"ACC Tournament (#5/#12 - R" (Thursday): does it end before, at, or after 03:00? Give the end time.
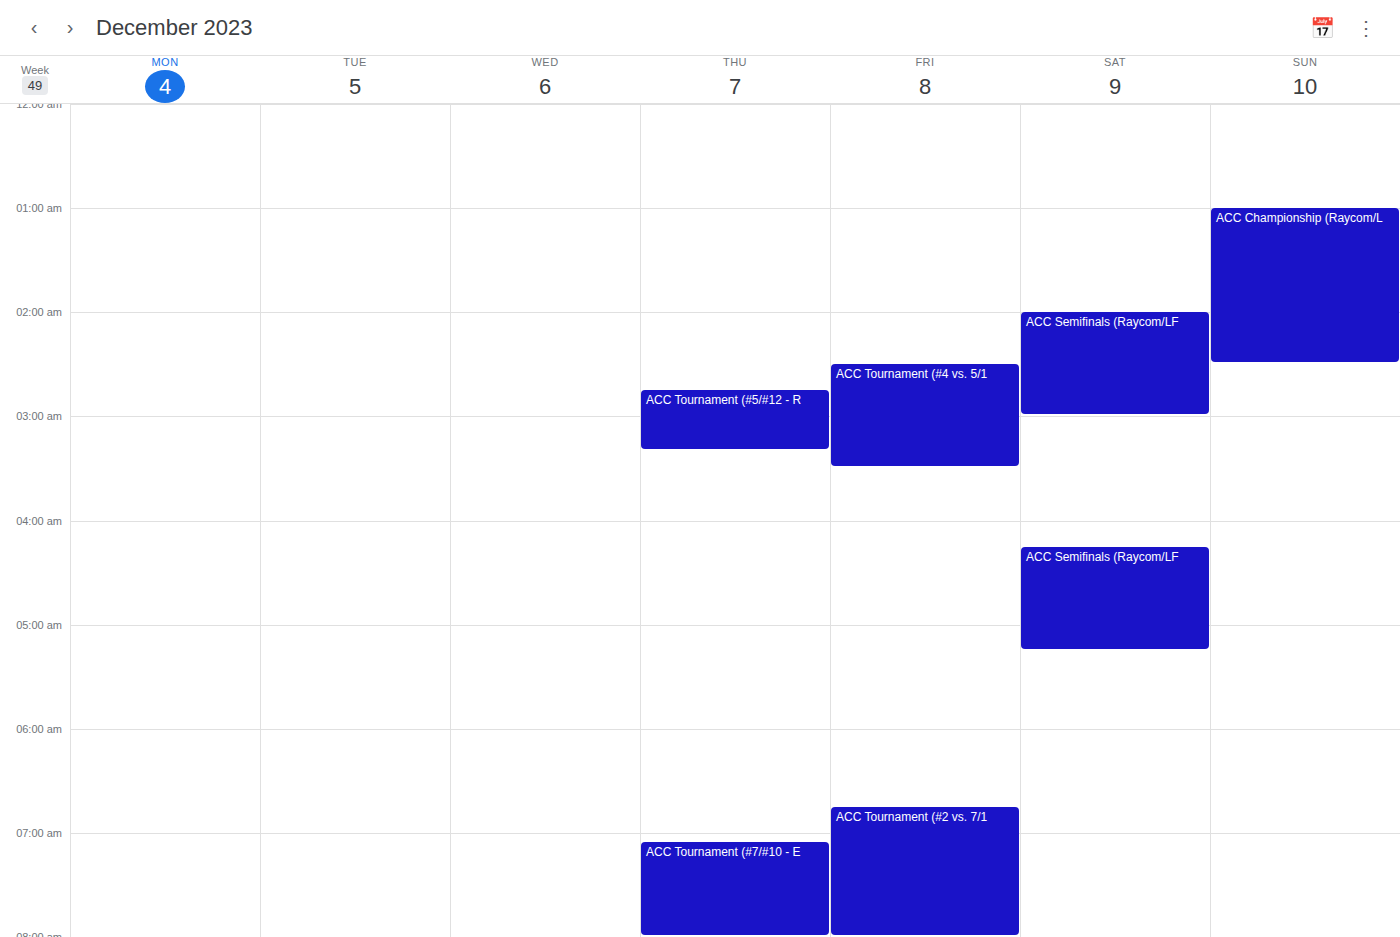
03:20 -- after 03:00, 20 minutes below the 03:00 line.